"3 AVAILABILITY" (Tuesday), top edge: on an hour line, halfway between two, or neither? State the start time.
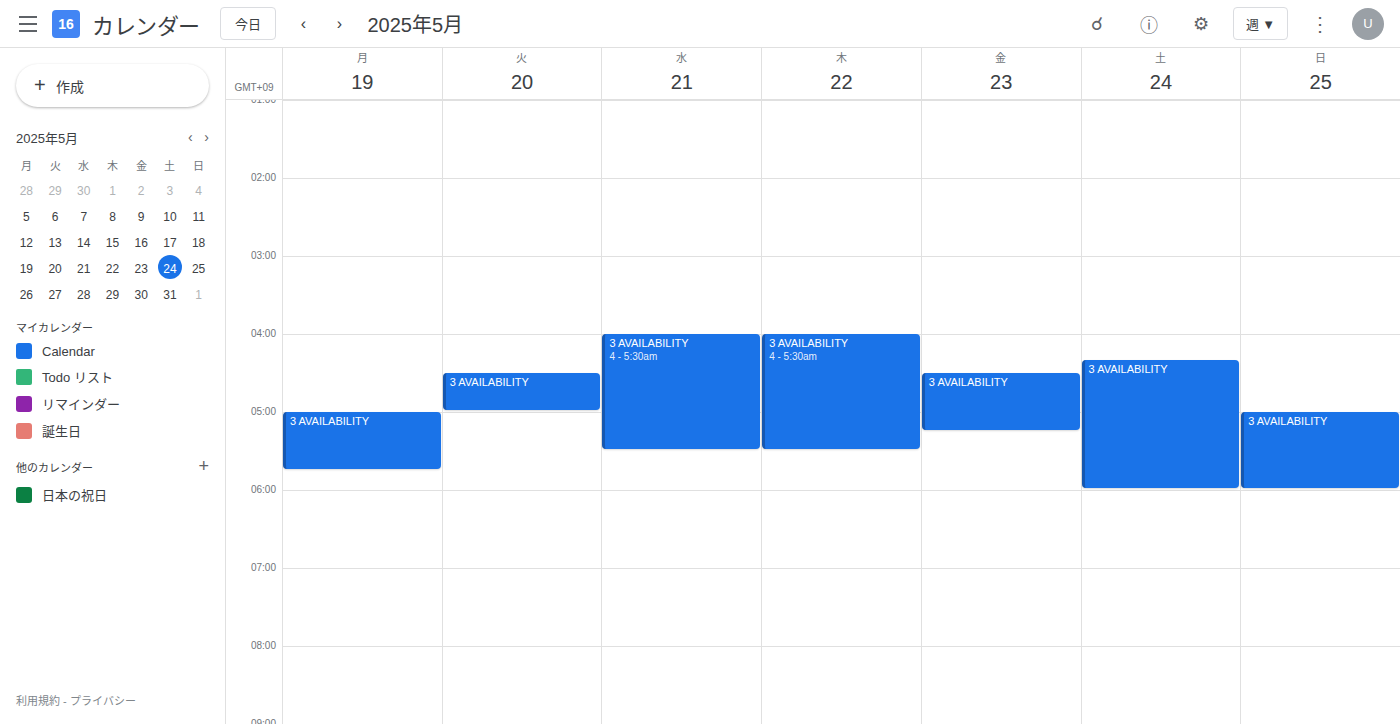
4:30 AM -- halfway between the 4 AM and 5 AM lines.